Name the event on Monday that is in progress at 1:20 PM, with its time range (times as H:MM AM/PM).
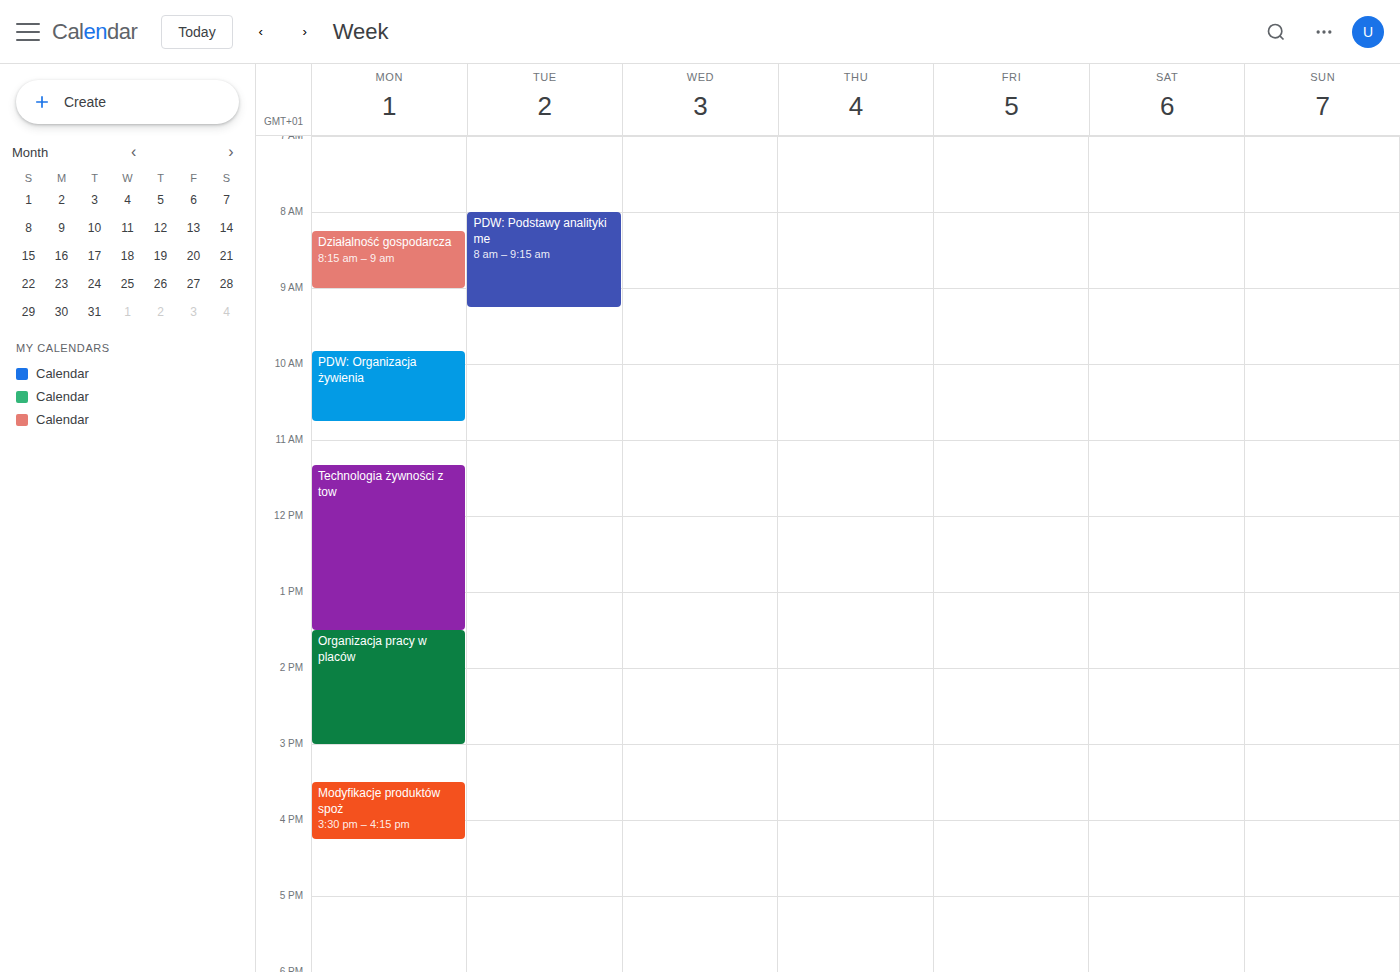
"Technologia żywności z tow", 11:20 AM to 1:30 PM